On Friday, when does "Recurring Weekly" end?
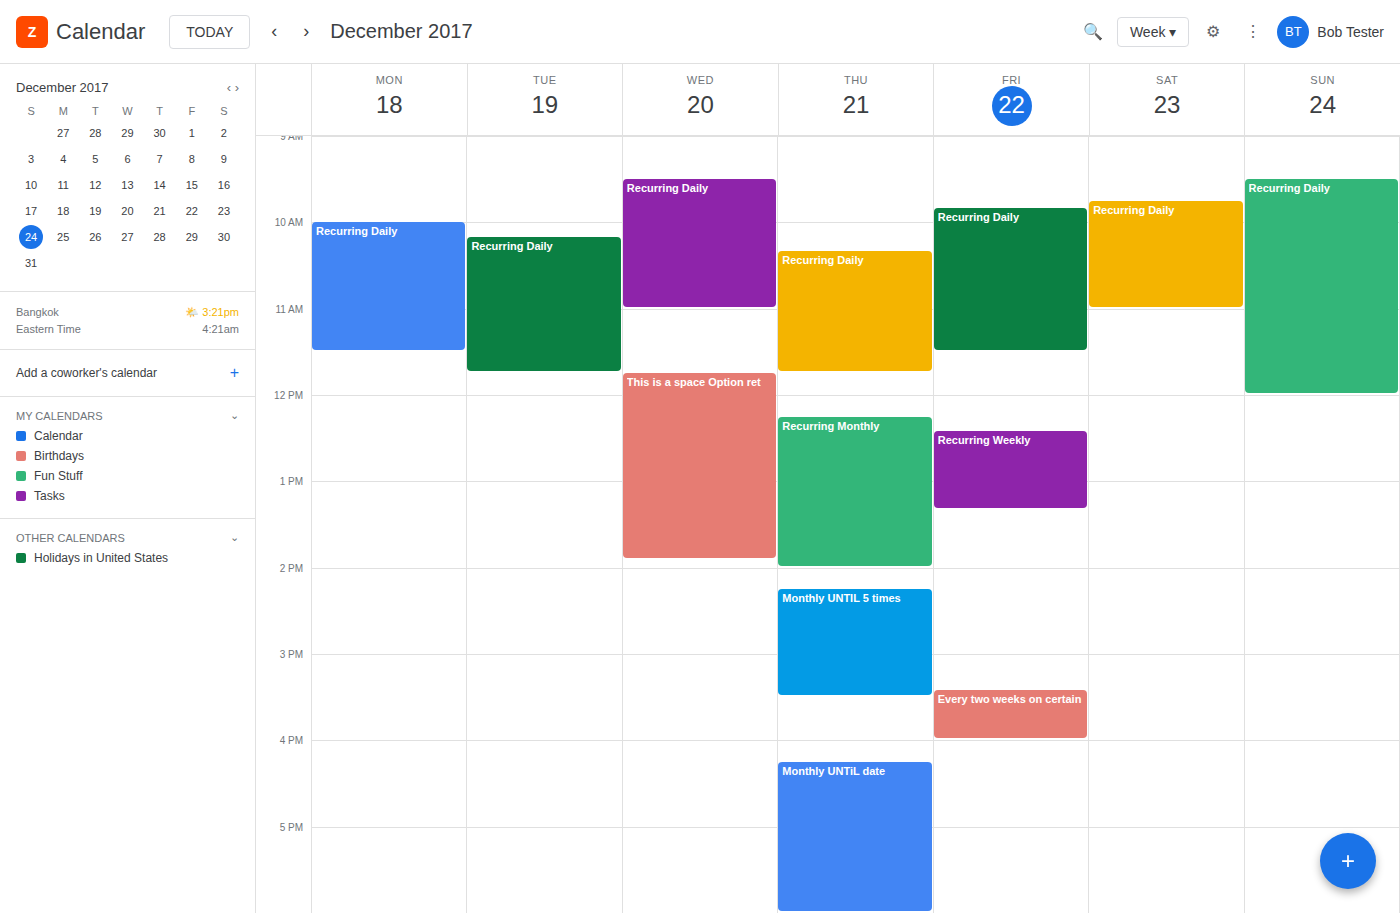
13:20